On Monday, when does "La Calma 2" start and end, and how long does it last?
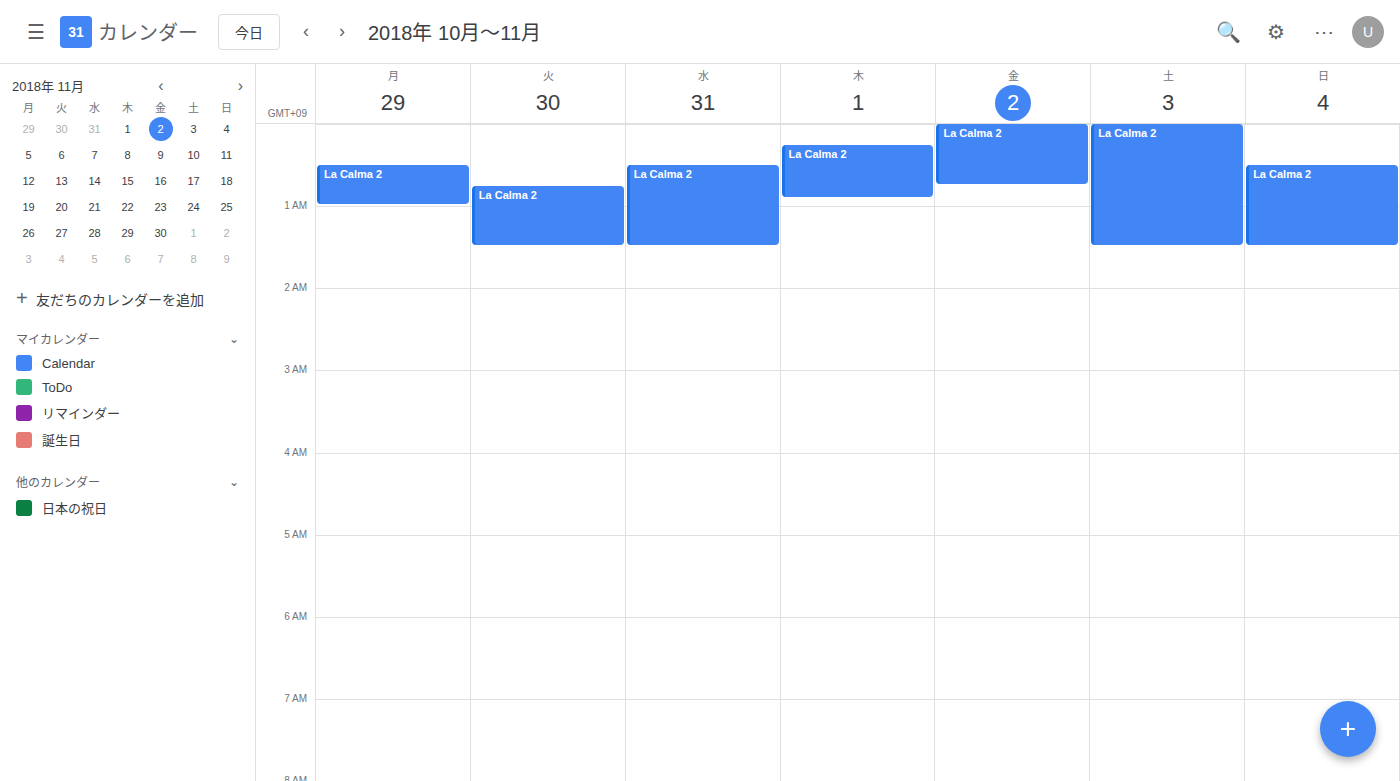
12:30 AM to 1:00 AM, 30 minutes